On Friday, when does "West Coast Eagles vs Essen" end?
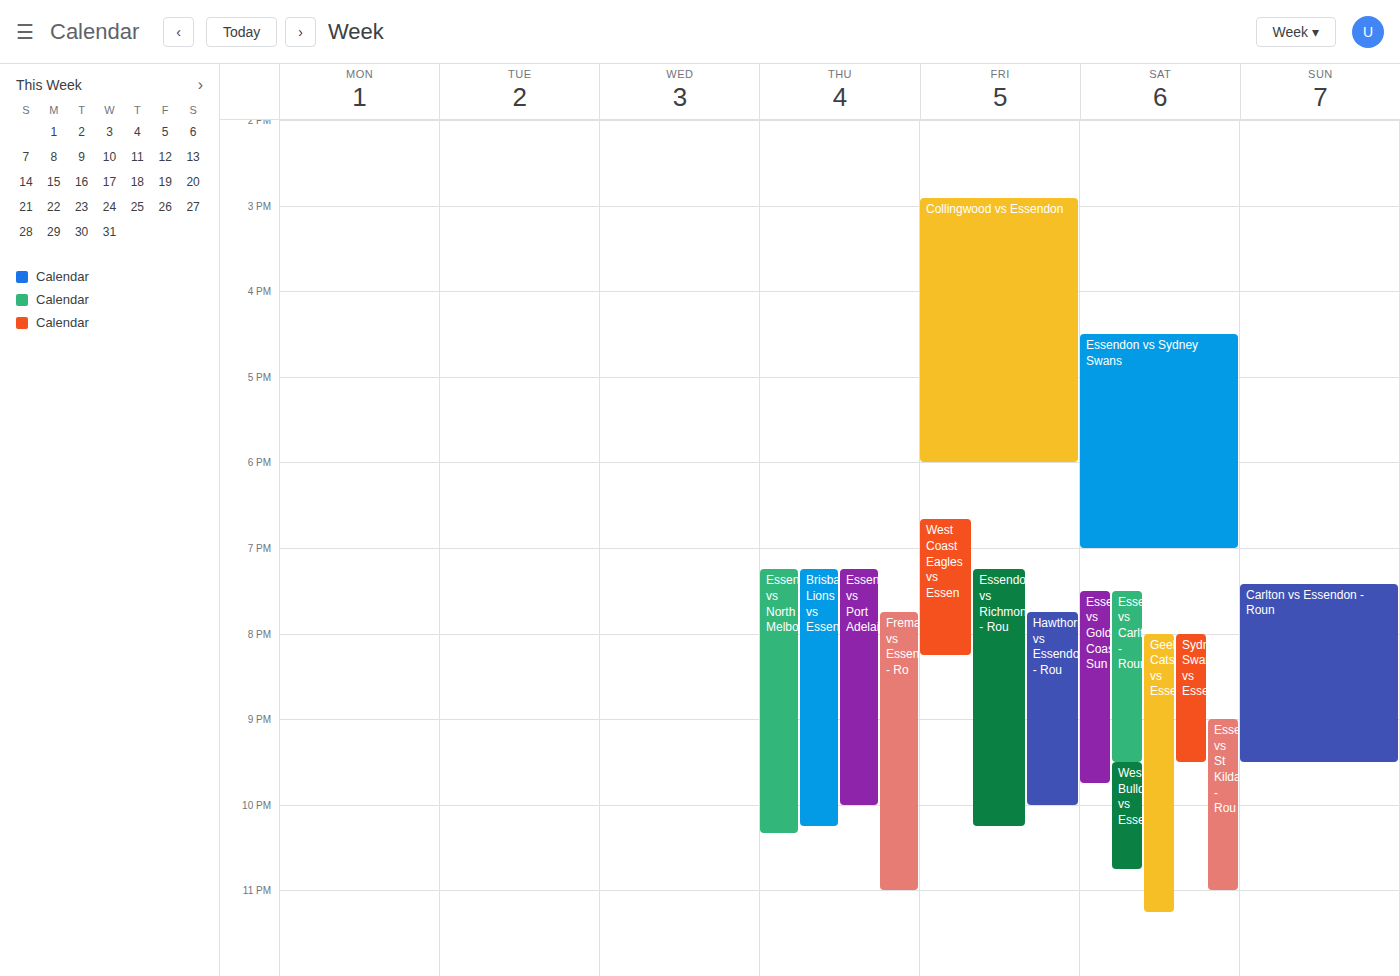
8:15 PM